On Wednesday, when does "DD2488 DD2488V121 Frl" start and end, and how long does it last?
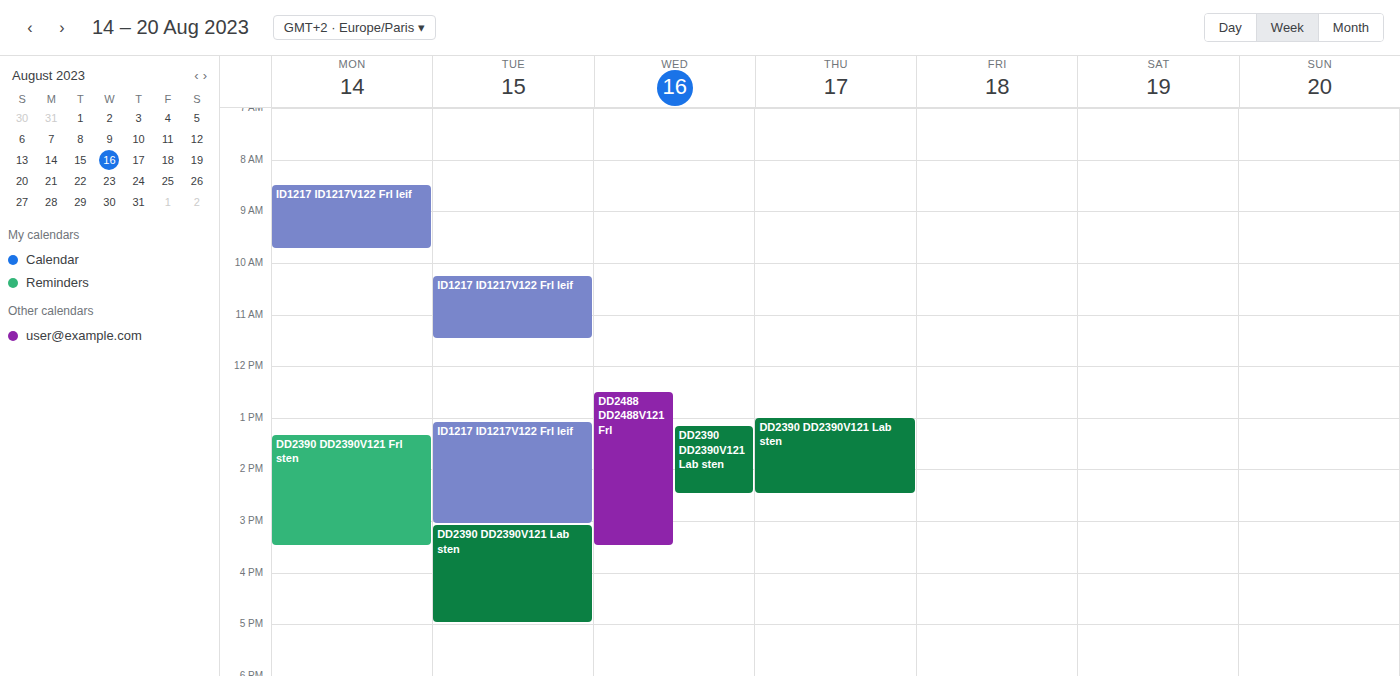
12:30 PM to 3:30 PM, 3 hours